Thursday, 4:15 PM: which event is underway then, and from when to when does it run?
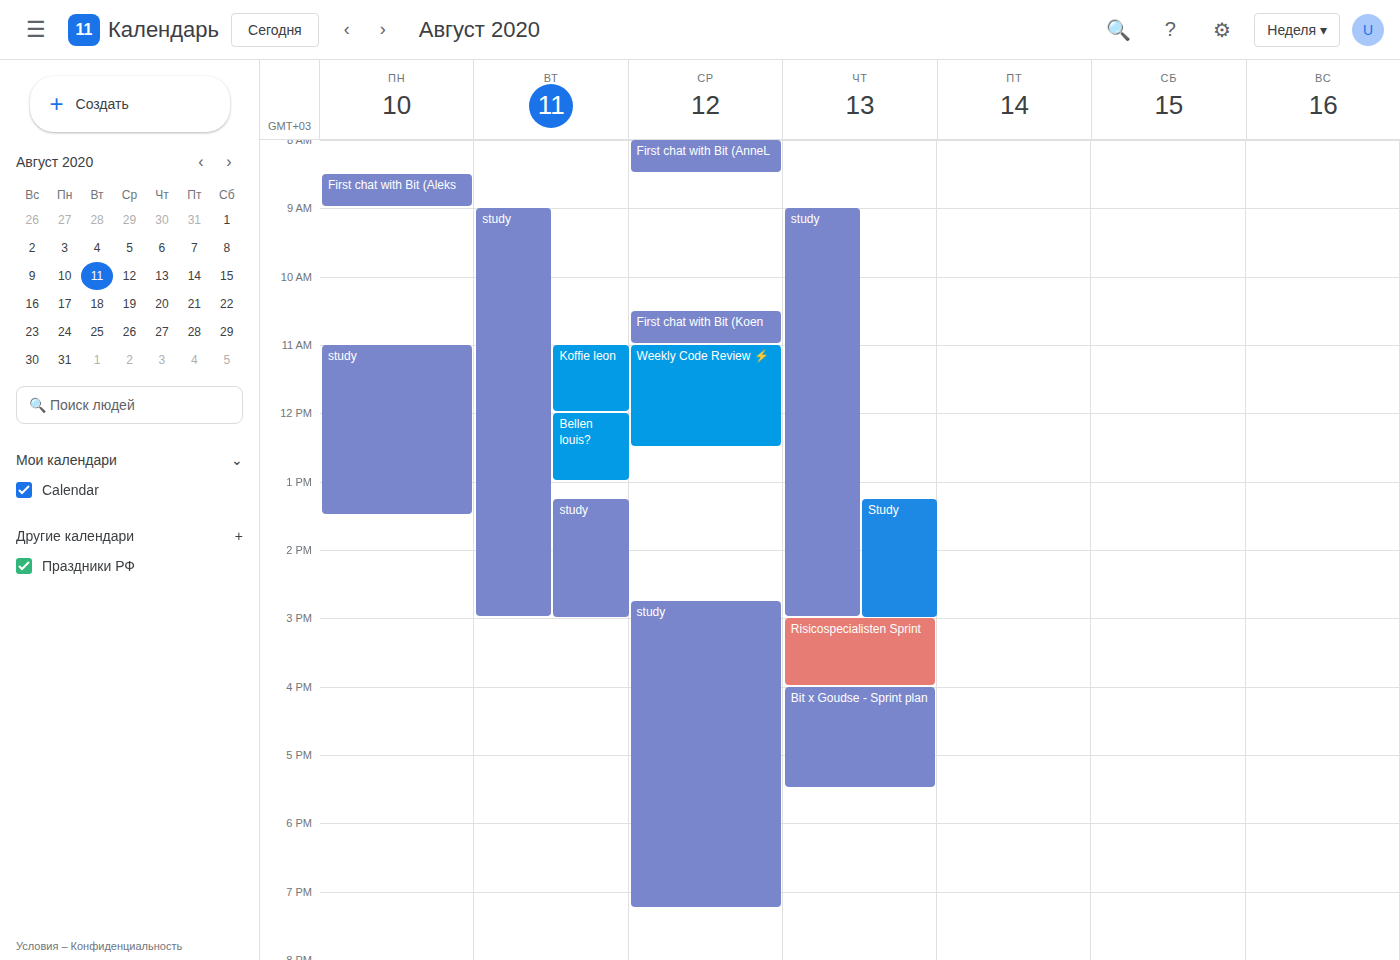
"Bit x Goudse - Sprint plan", 4:00 PM to 5:30 PM